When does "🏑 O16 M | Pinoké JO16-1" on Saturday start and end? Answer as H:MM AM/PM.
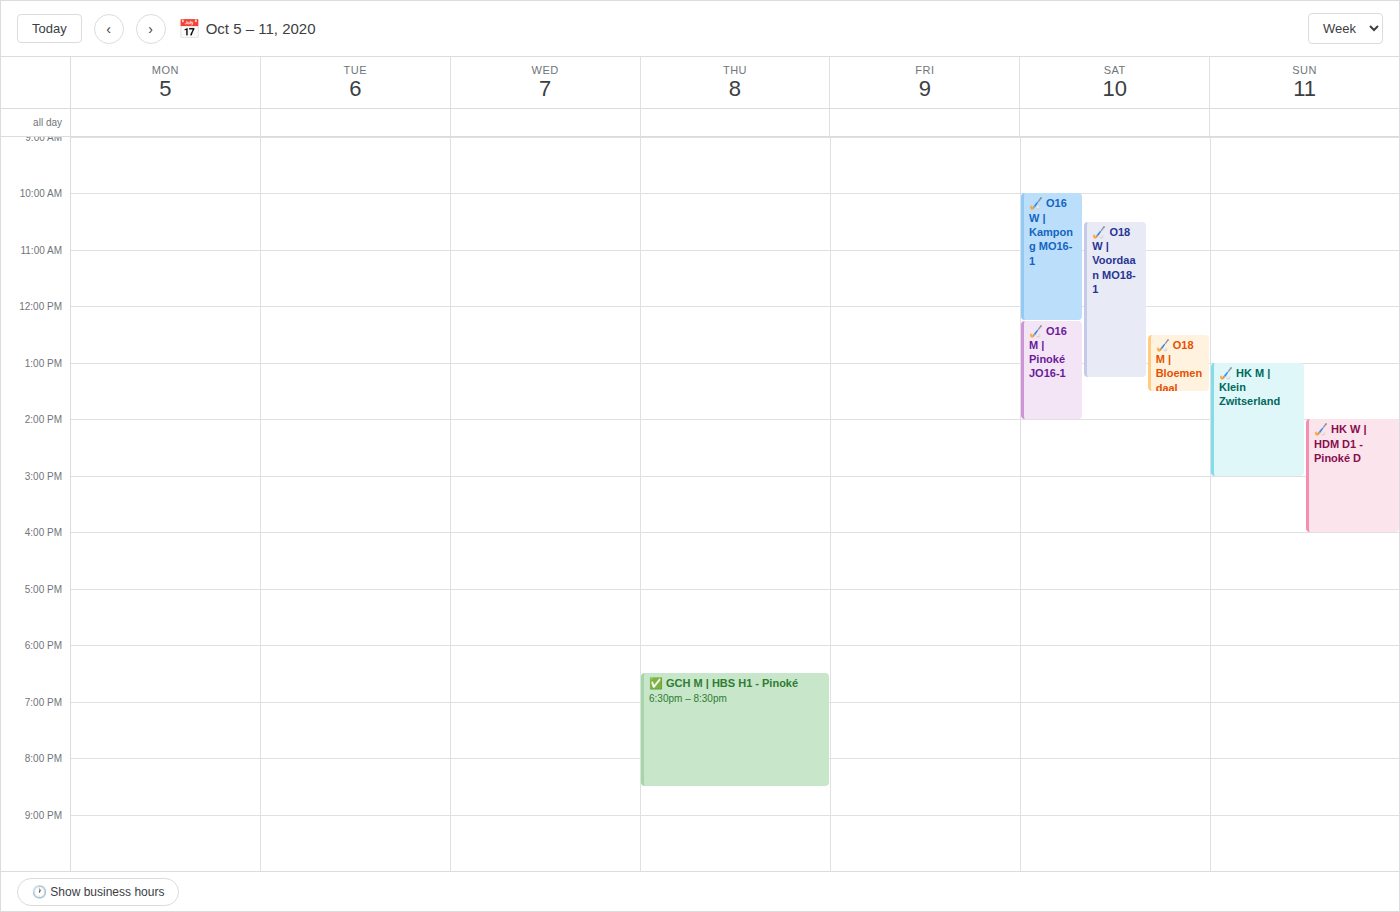
12:15 PM to 2:00 PM